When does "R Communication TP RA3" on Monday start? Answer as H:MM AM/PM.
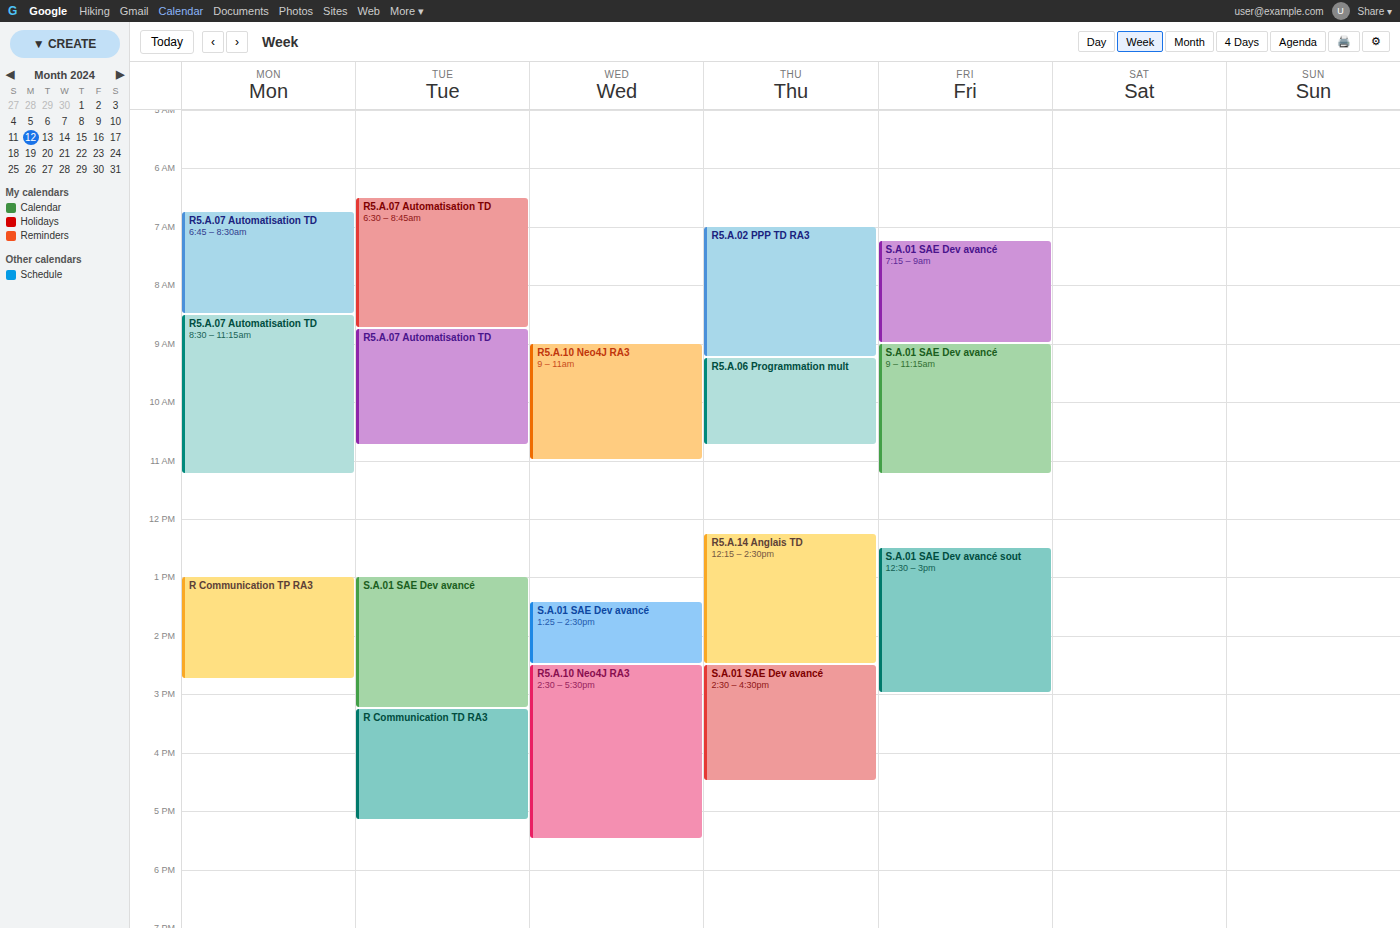
1:00 PM